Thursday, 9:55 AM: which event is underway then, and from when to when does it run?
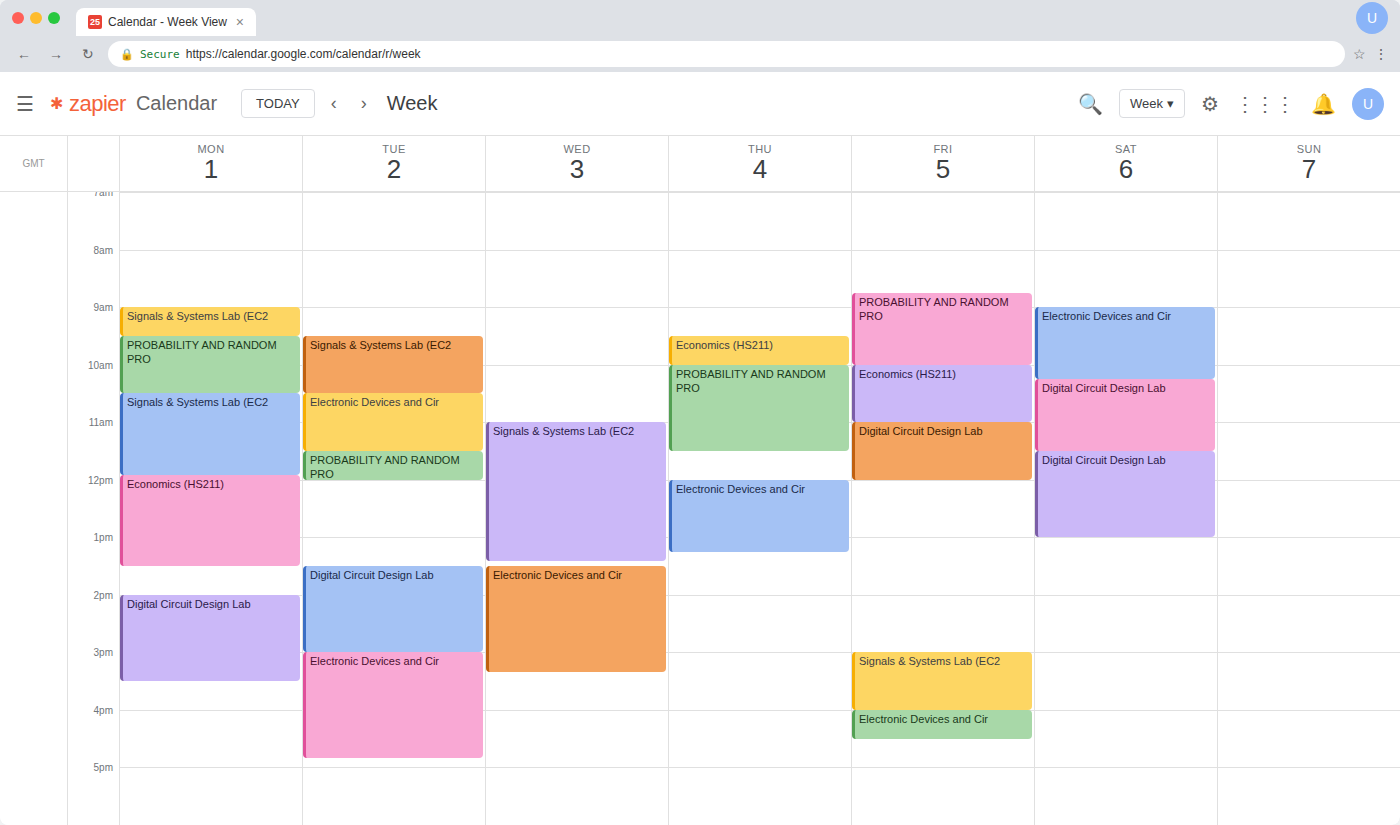
"Economics (HS211)", 9:30 AM to 10:00 AM